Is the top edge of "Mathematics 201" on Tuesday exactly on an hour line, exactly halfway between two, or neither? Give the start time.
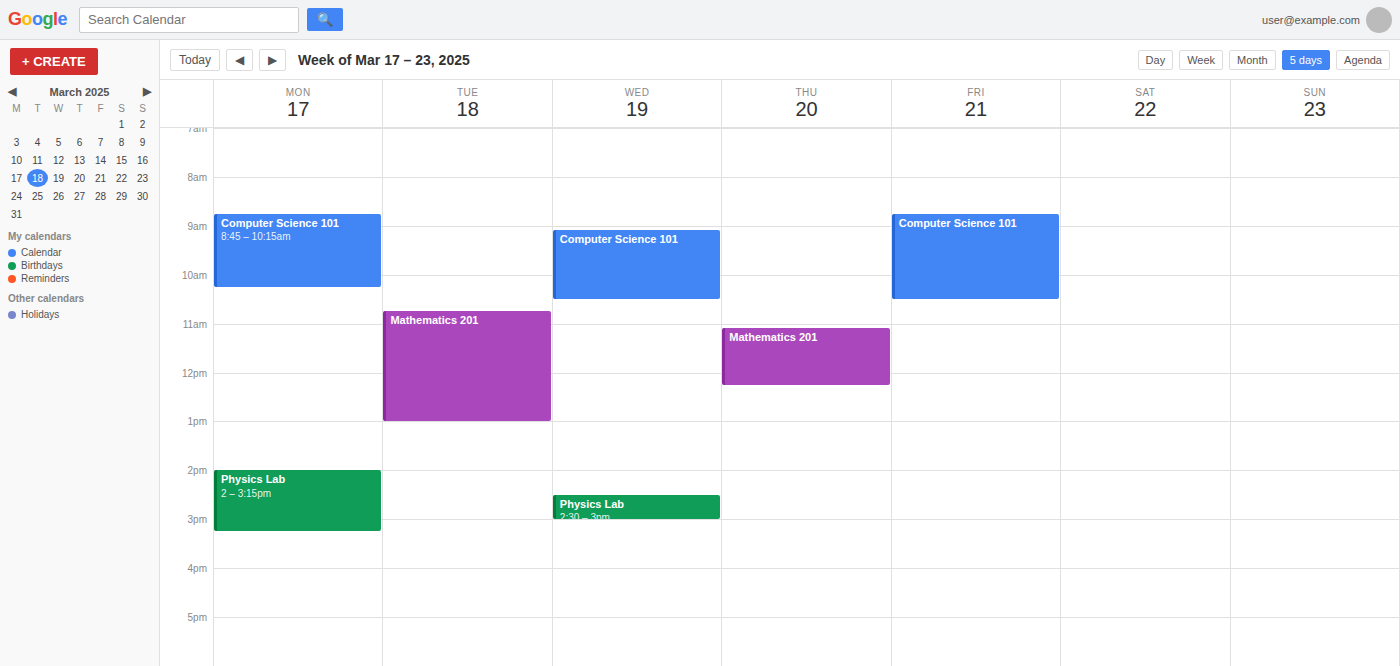
10:45 -- neither: three quarters of the way from the 10:00 line to the 11:00 line.